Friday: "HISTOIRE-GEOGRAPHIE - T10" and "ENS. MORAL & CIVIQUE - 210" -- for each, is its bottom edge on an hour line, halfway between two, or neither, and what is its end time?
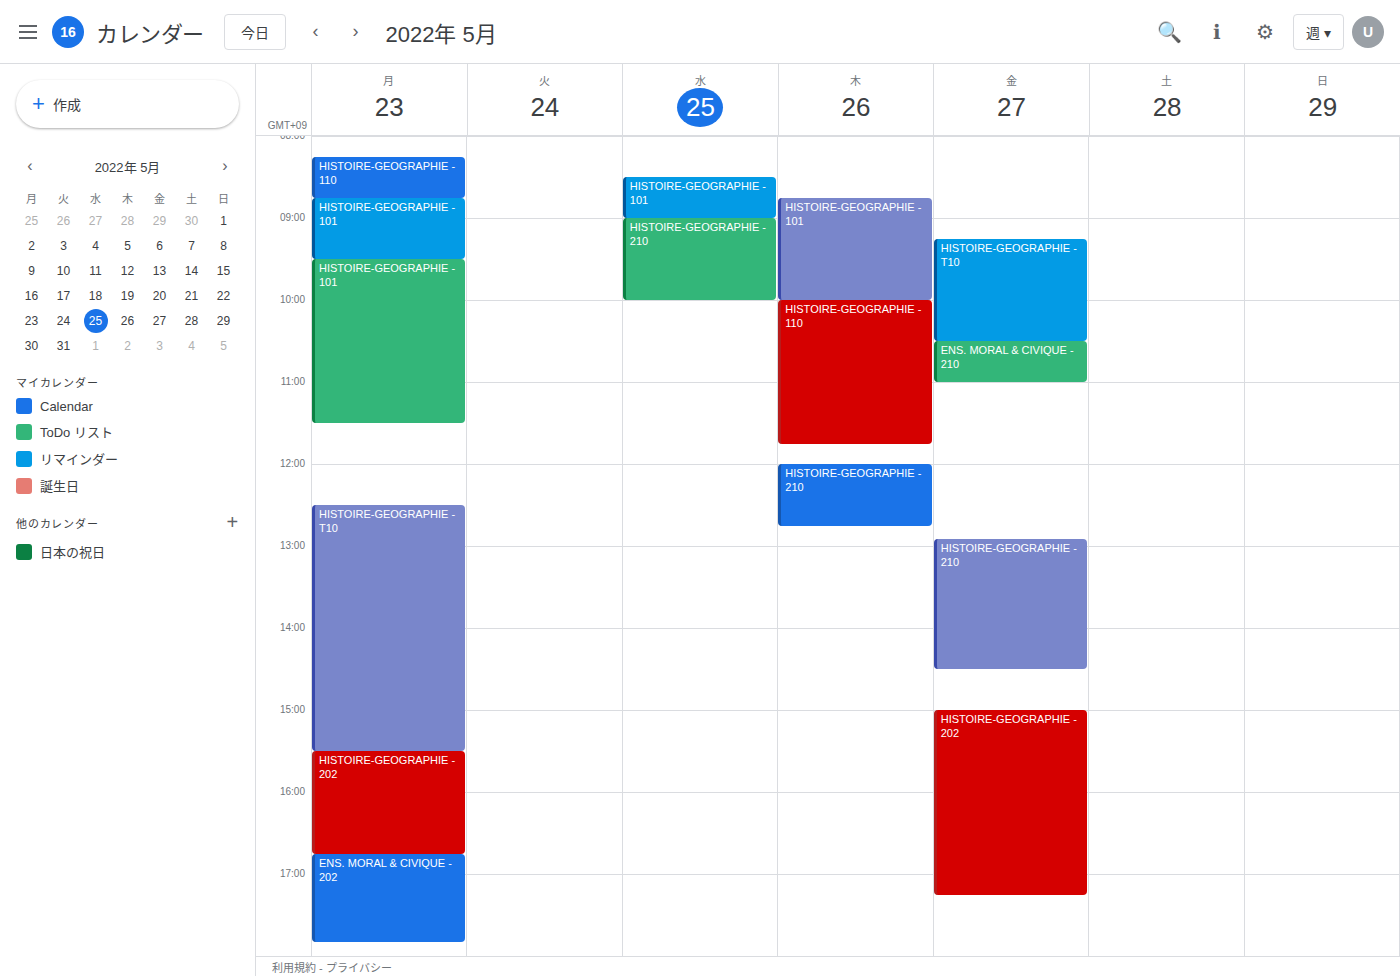
"HISTOIRE-GEOGRAPHIE - T10": 10:30 AM, halfway between the 10 AM and 11 AM lines. "ENS. MORAL & CIVIQUE - 210": 11:00 AM, exactly on the 11 AM line.